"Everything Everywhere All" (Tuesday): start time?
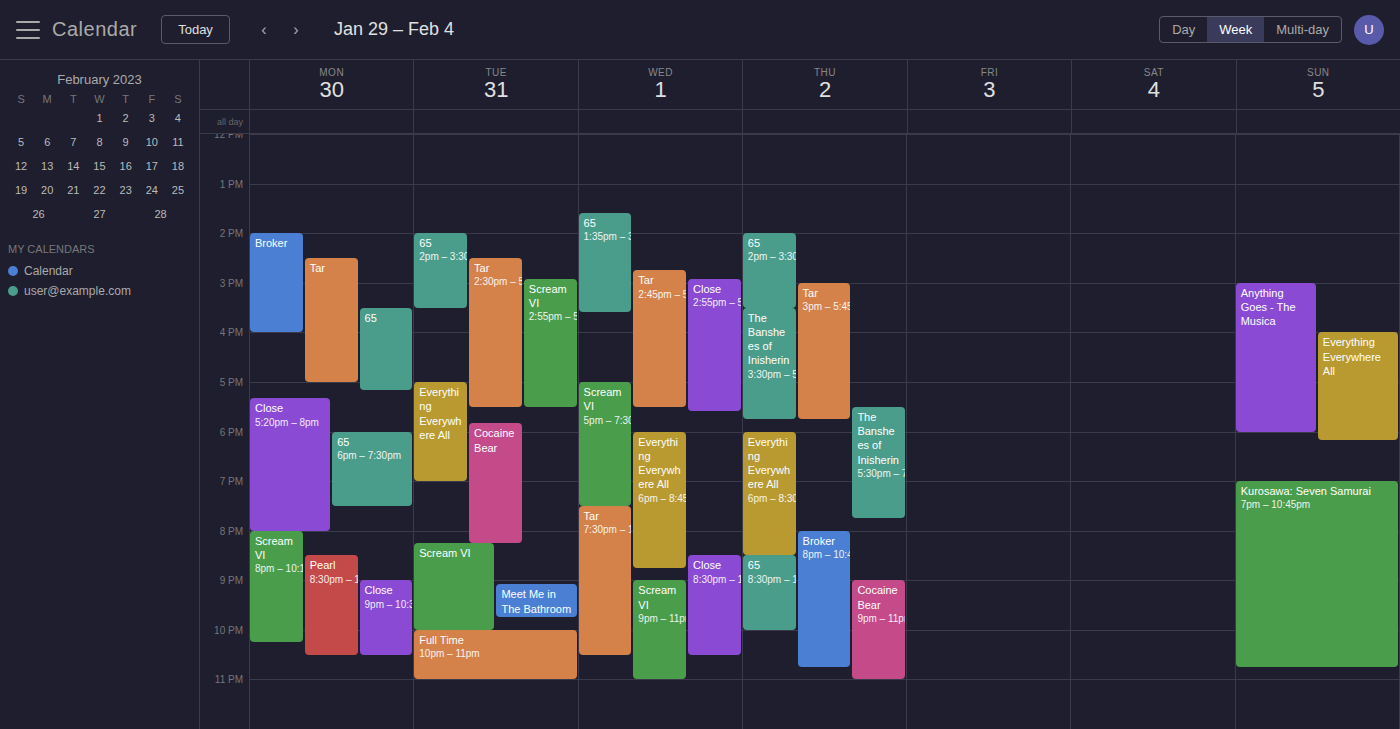
5:00 PM